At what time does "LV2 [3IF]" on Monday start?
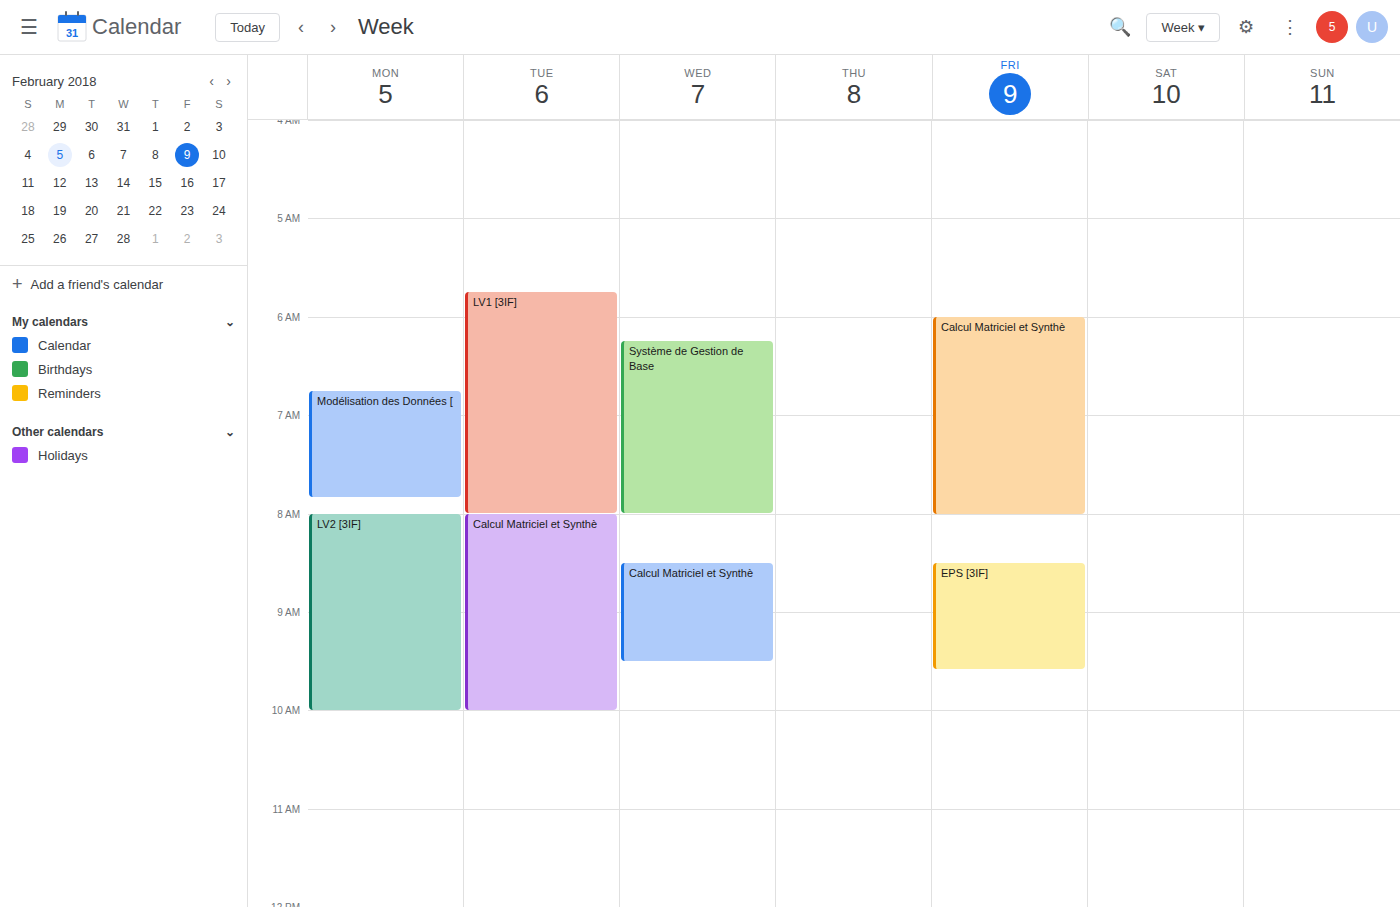
08:00